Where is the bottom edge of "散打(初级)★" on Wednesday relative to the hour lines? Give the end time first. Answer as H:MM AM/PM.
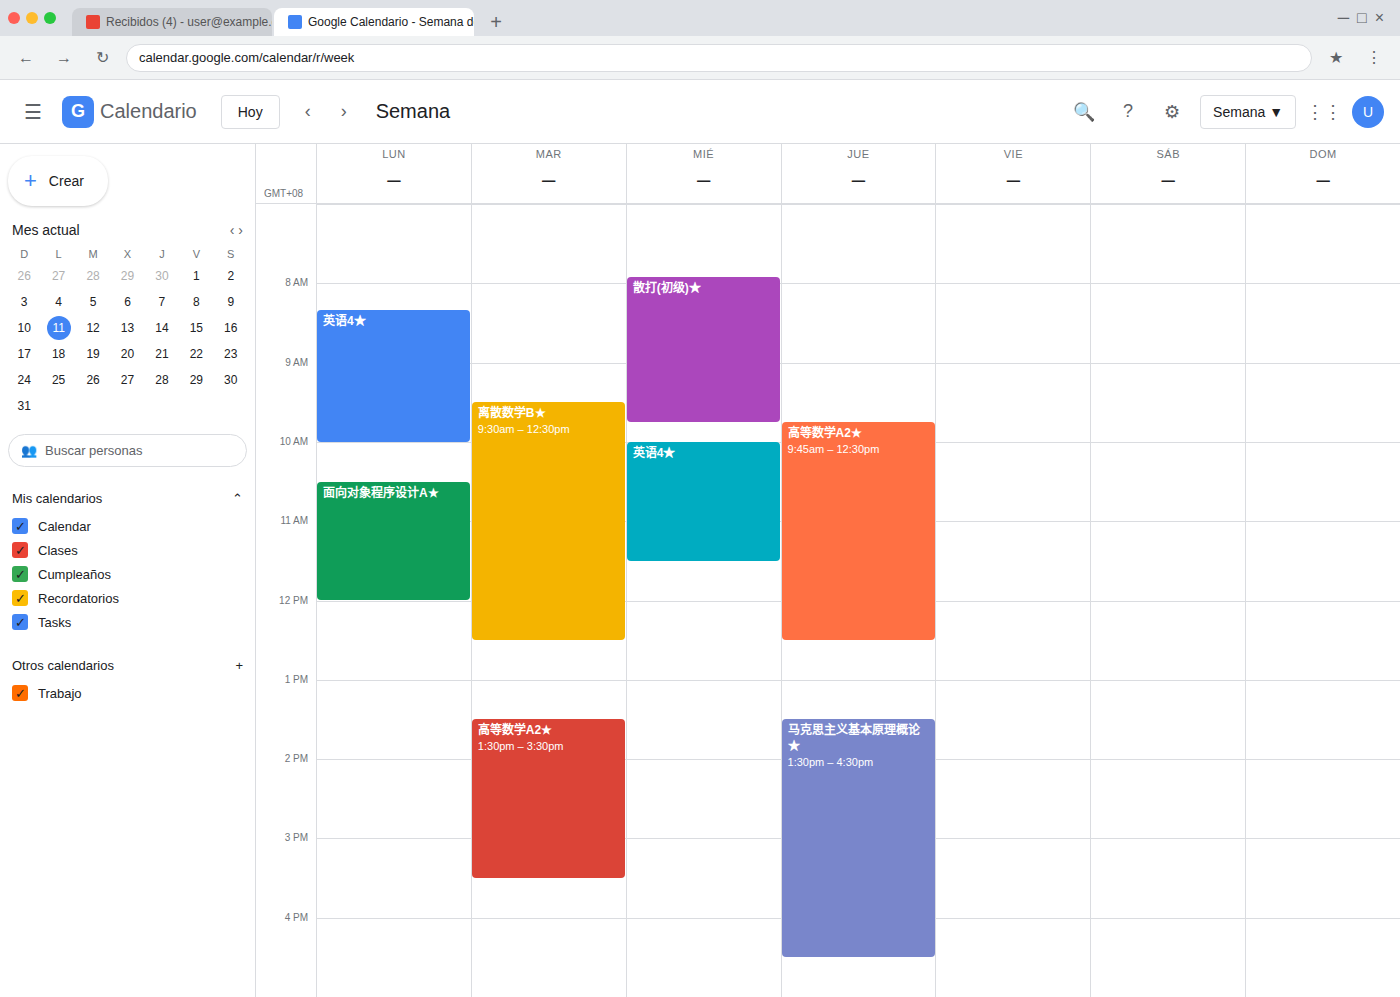
9:45 AM -- neither: three quarters of the way from the 9 AM line to the 10 AM line.